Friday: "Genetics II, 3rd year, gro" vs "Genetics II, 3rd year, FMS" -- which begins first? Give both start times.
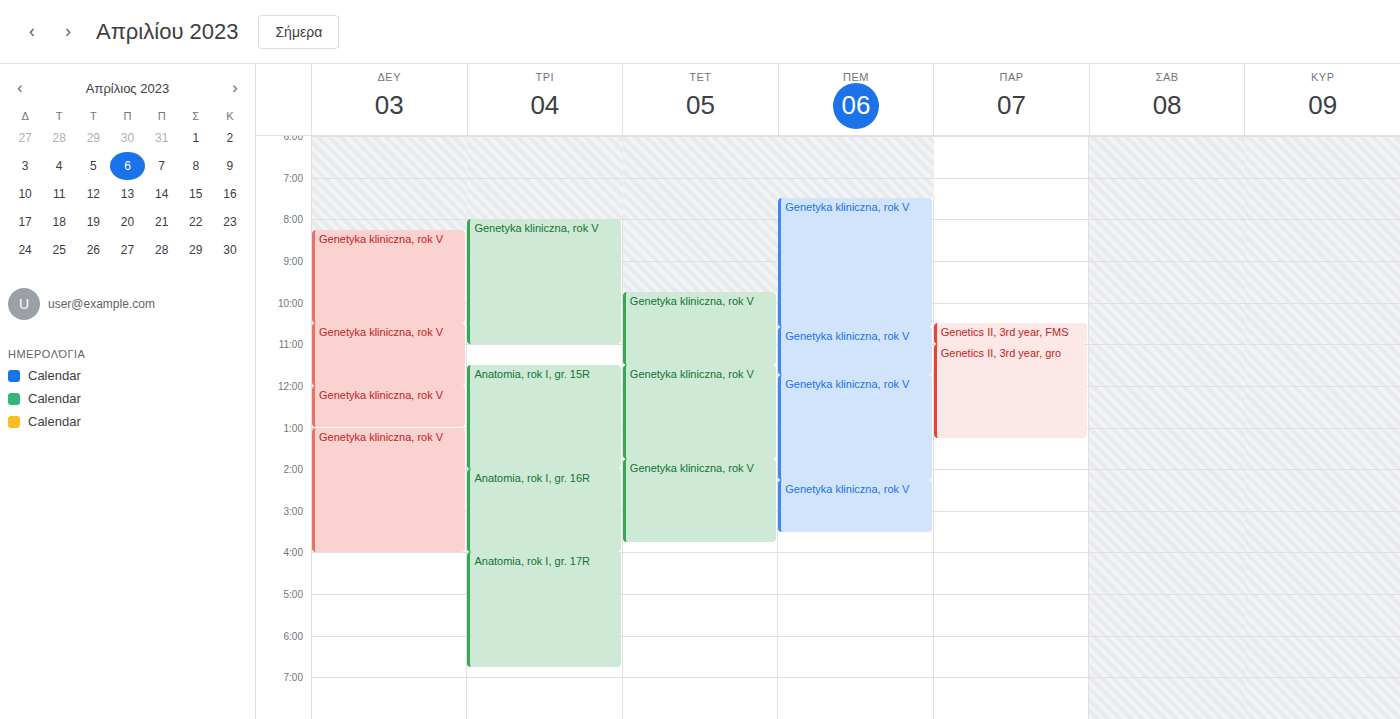
"Genetics II, 3rd year, FMS" 10:30 AM; "Genetics II, 3rd year, gro" 11:00 AM.